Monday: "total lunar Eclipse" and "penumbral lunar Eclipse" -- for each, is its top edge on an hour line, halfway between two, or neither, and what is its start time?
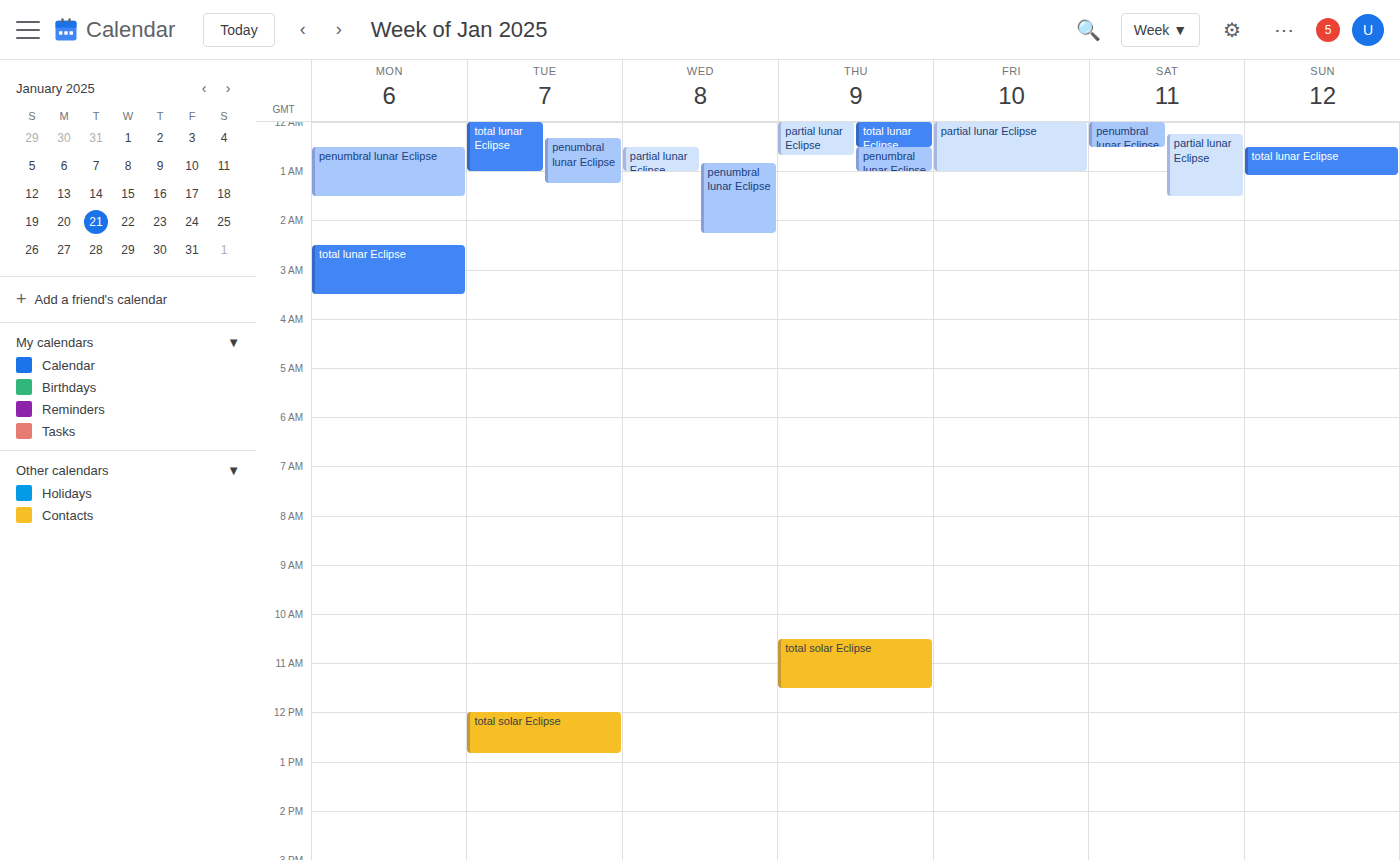
"total lunar Eclipse": 2:30 AM, halfway between the 2 AM and 3 AM lines. "penumbral lunar Eclipse": 12:30 AM, halfway between the 12 AM and 1 AM lines.